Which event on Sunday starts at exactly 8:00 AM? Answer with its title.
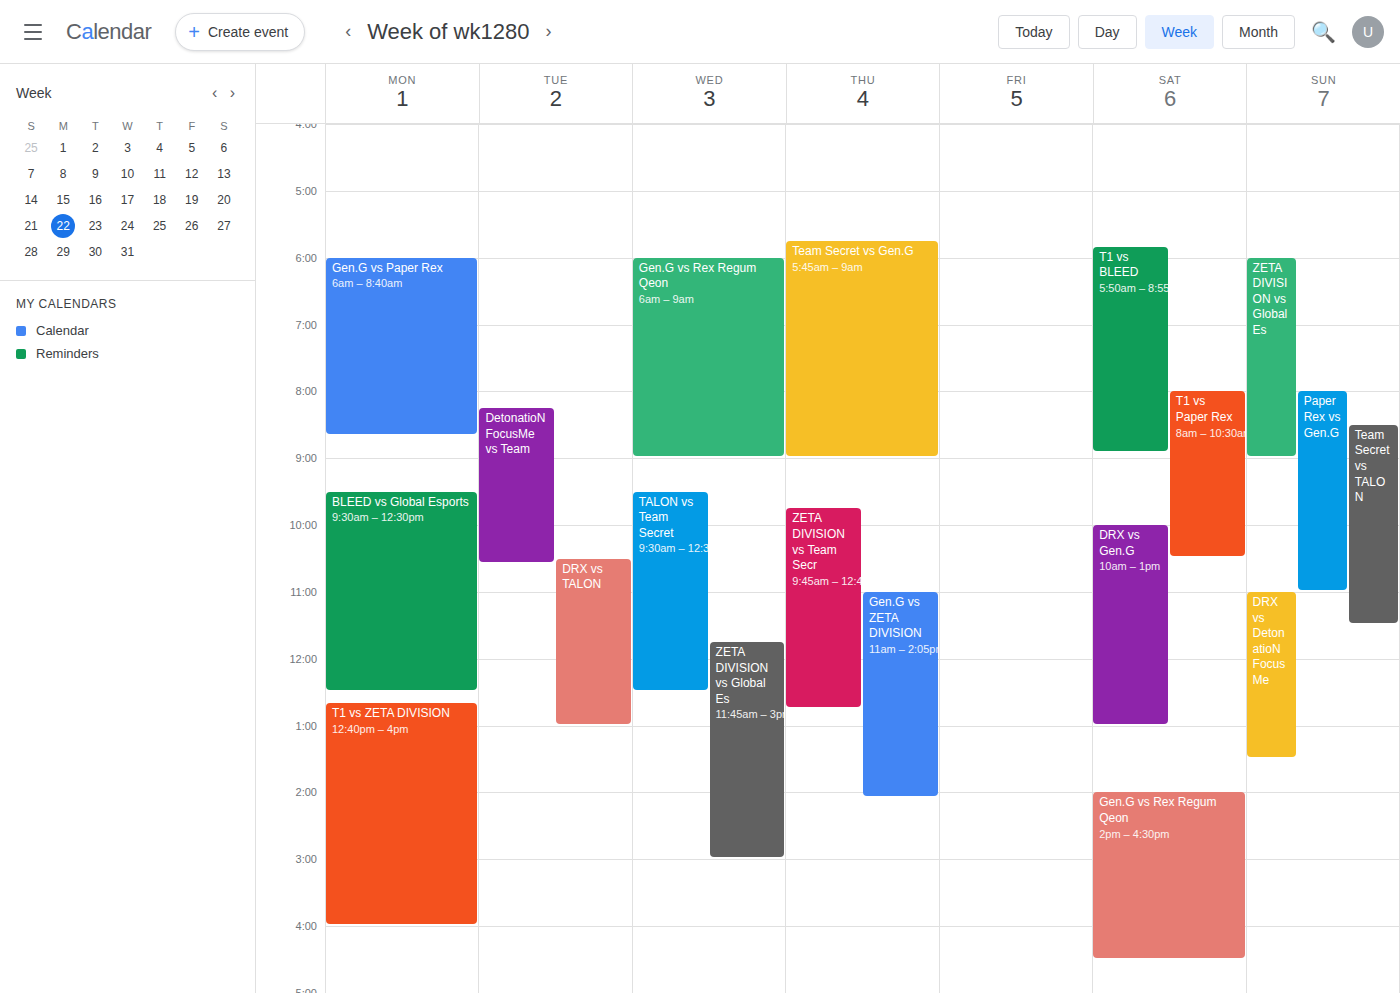
"Paper Rex vs Gen.G"